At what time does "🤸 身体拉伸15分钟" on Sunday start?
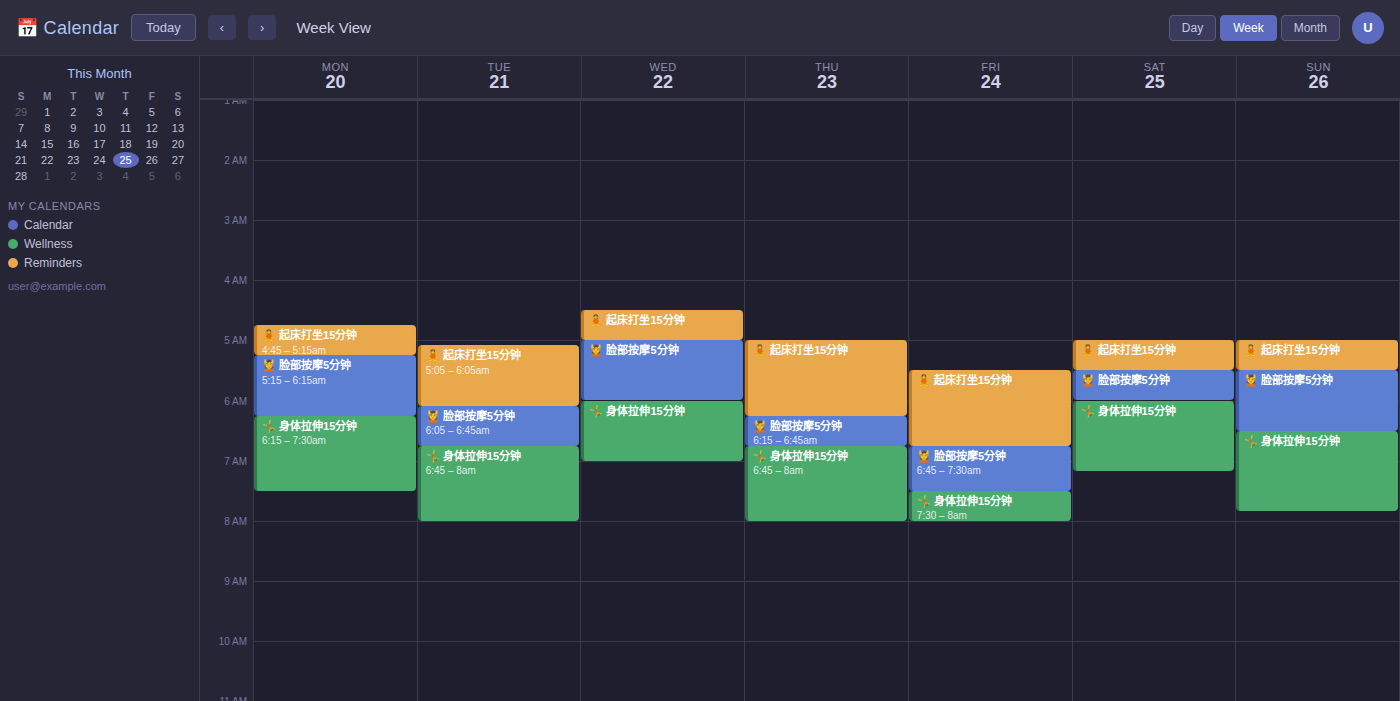
6:30 AM